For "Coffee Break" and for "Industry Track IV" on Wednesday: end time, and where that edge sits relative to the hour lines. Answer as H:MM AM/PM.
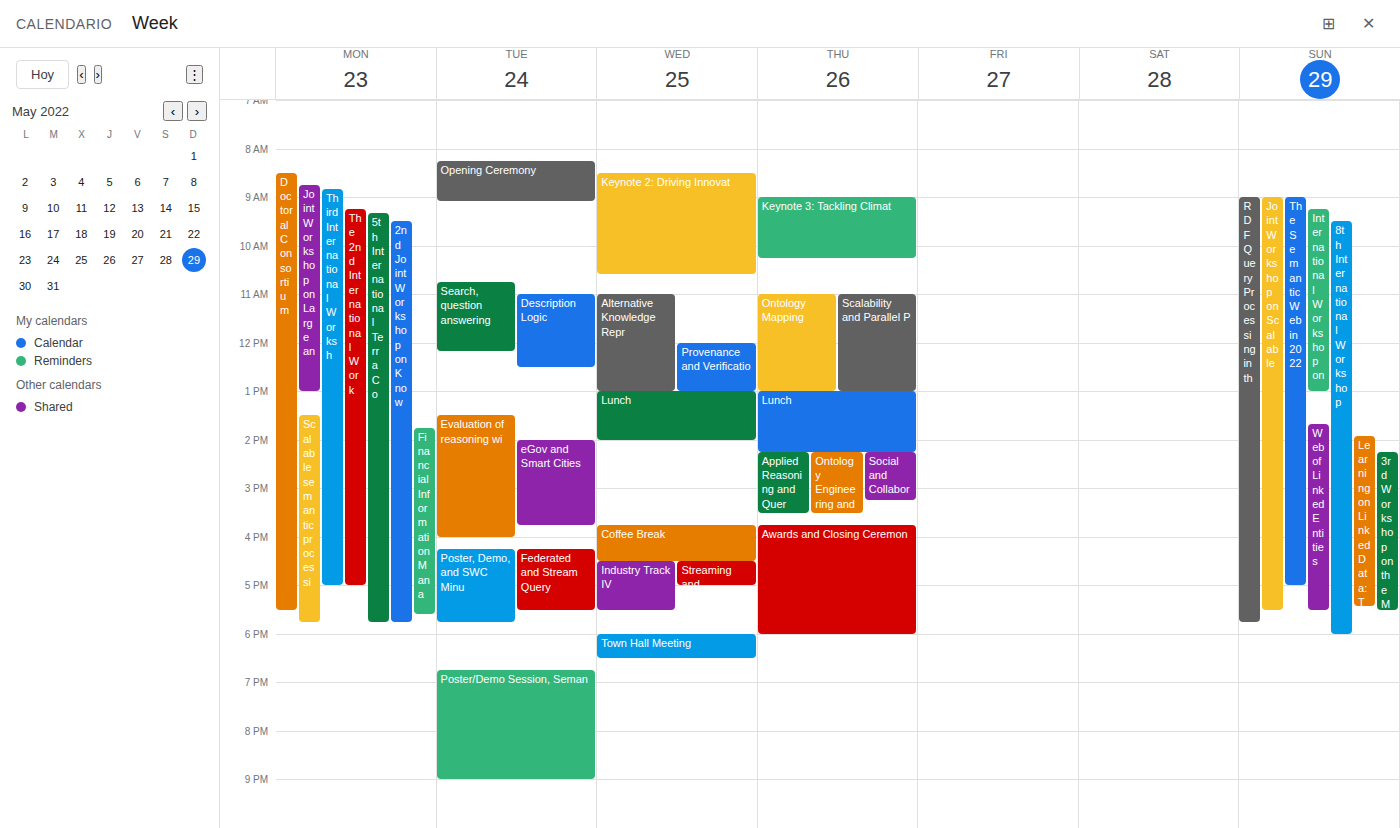
"Coffee Break": 4:30 PM, halfway between the 4 PM and 5 PM lines. "Industry Track IV": 5:30 PM, halfway between the 5 PM and 6 PM lines.